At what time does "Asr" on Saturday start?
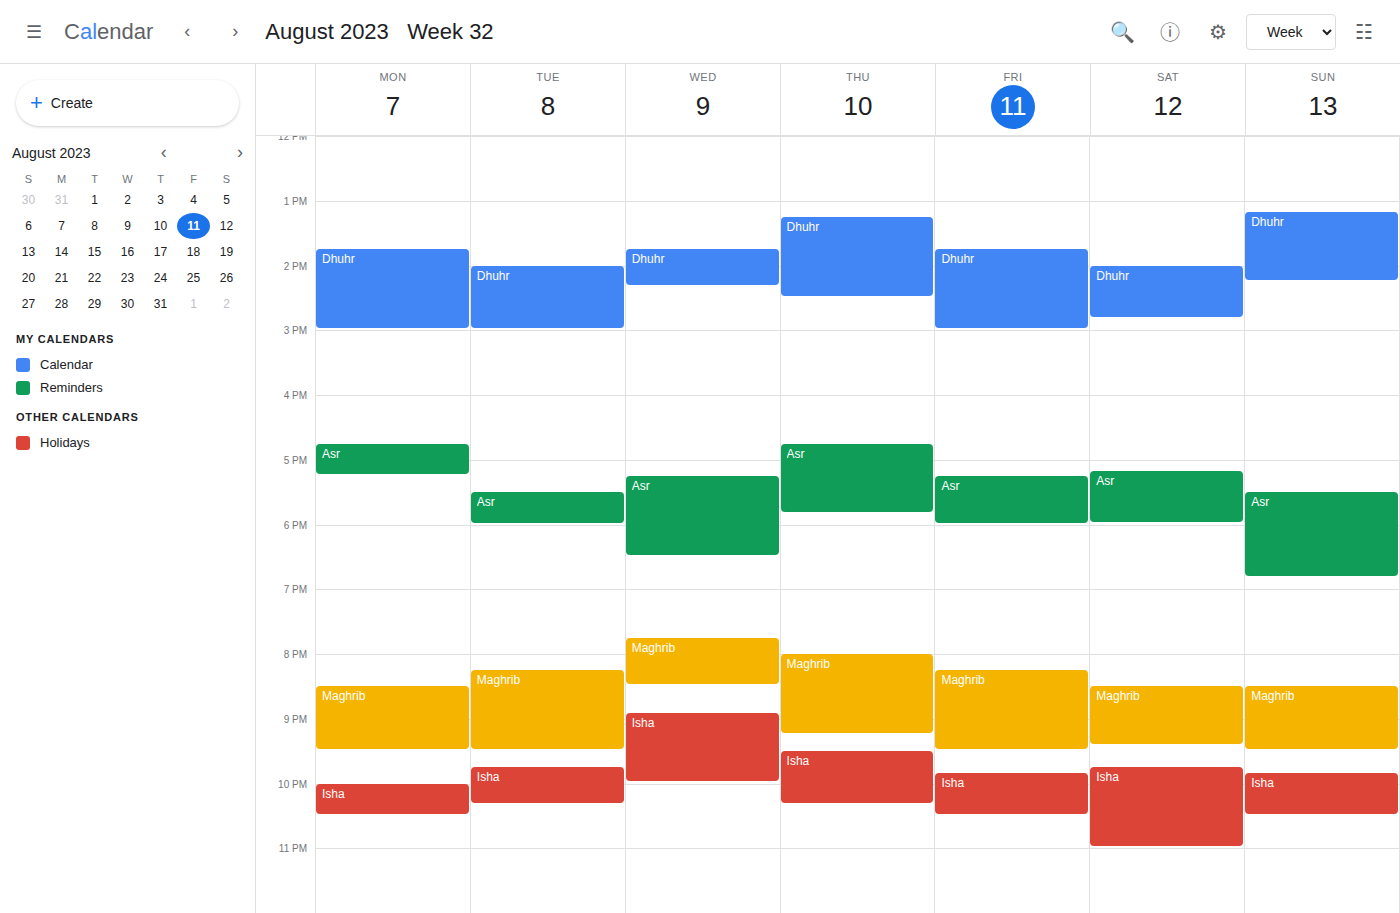
5:10 PM